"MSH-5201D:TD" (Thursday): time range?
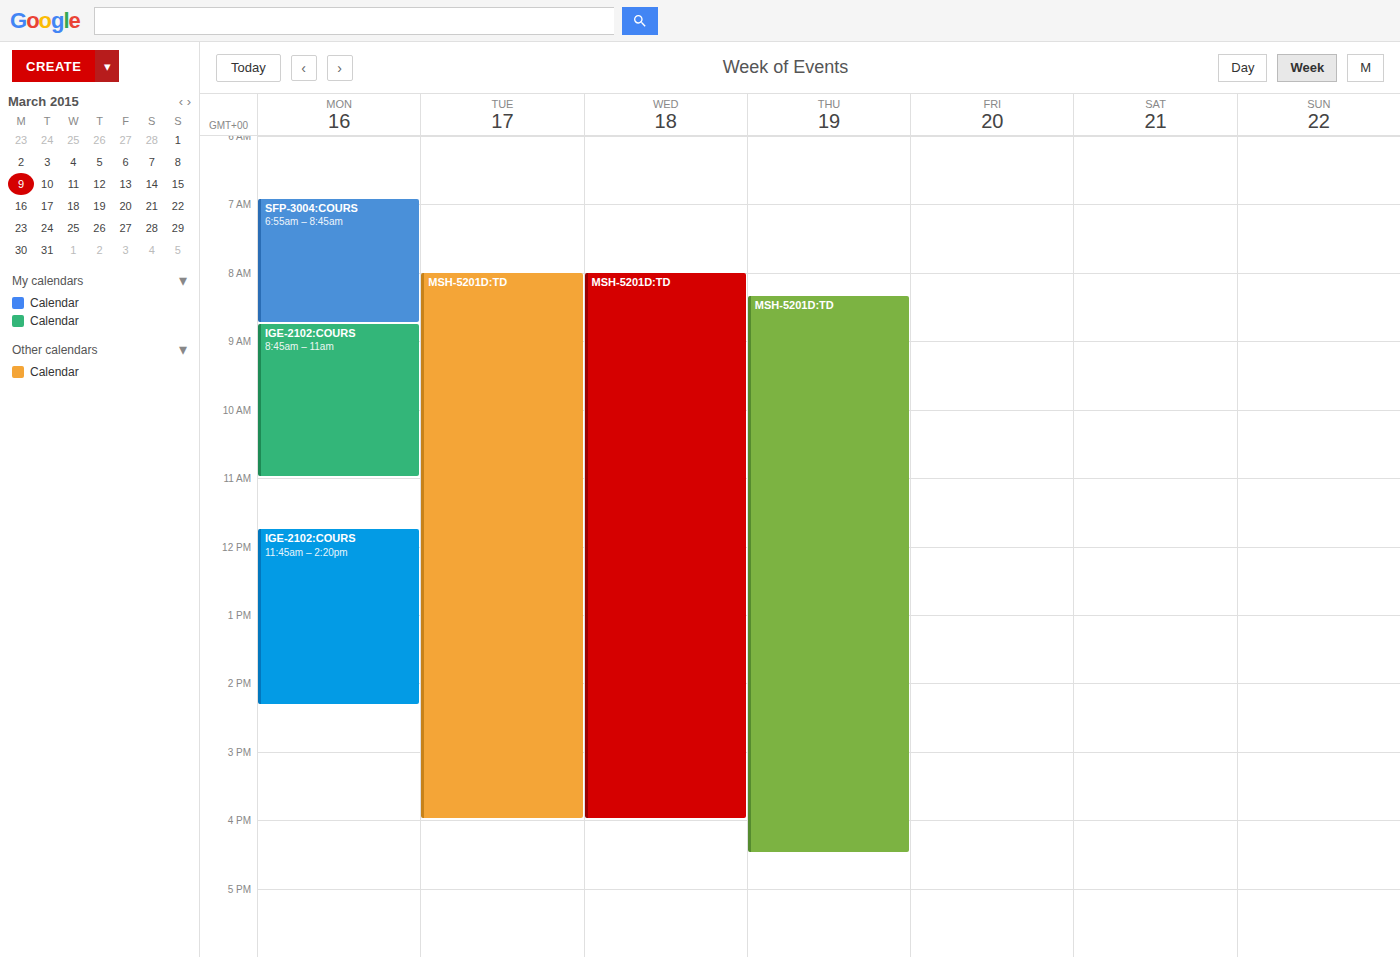
8:20 AM to 4:30 PM